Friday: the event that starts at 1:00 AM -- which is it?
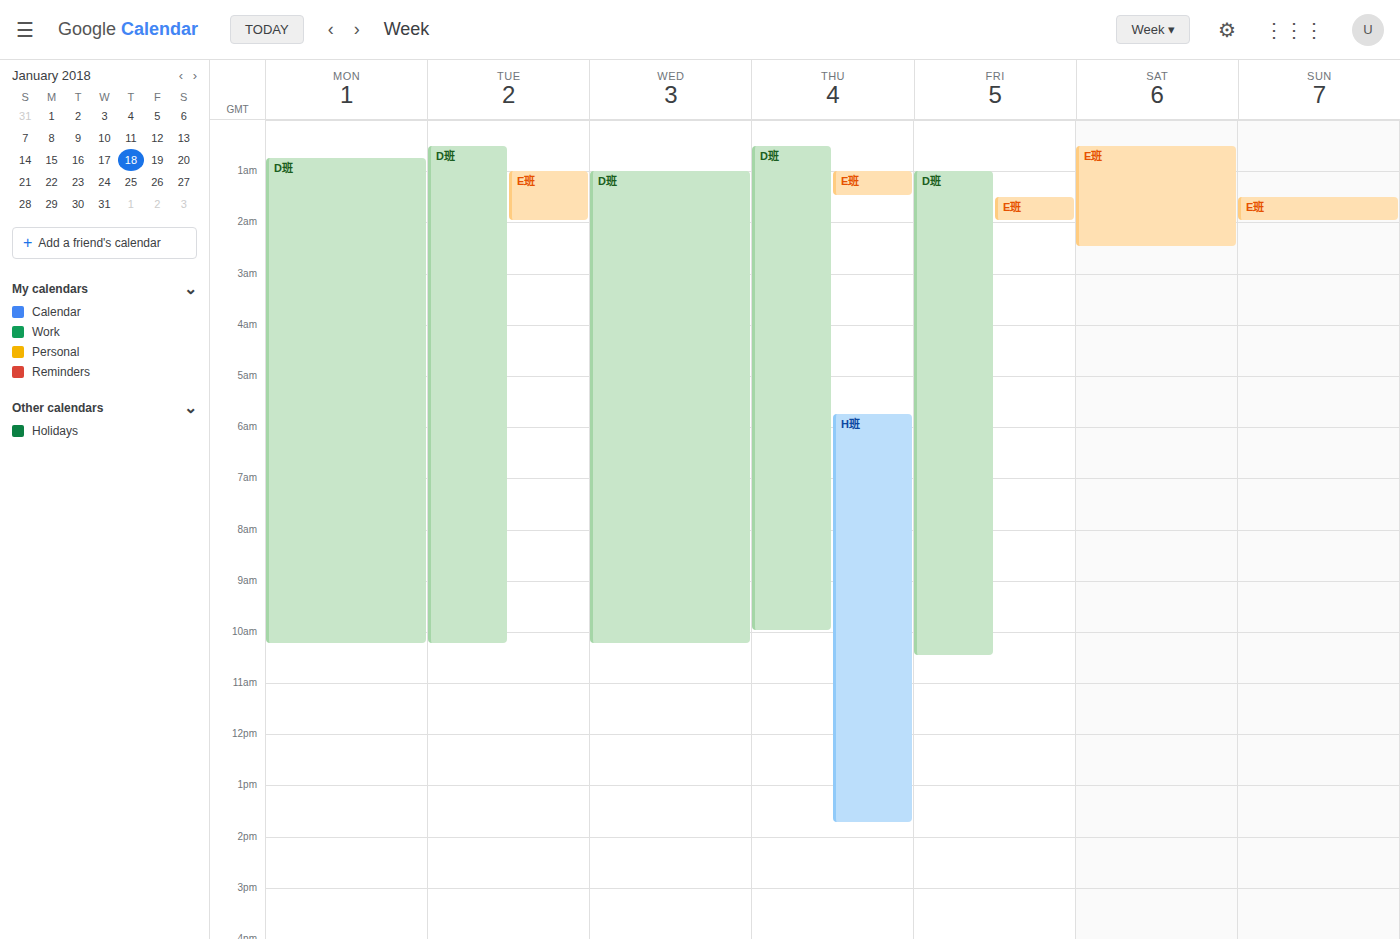
"D班"